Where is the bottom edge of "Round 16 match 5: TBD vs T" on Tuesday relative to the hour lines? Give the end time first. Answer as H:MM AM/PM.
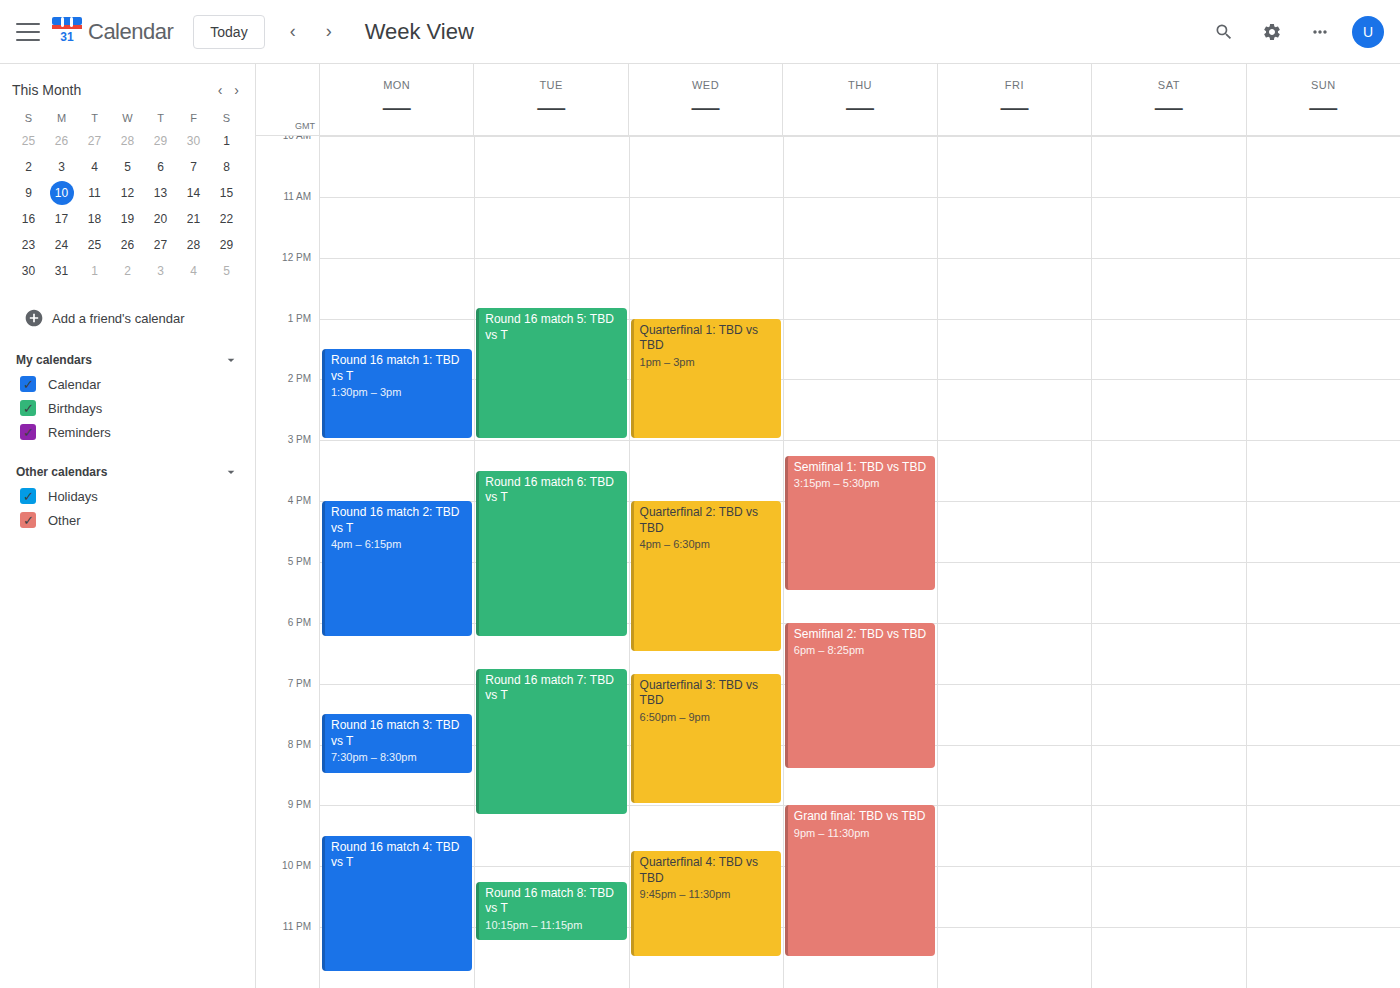
3:00 PM -- exactly on the 3 PM line.